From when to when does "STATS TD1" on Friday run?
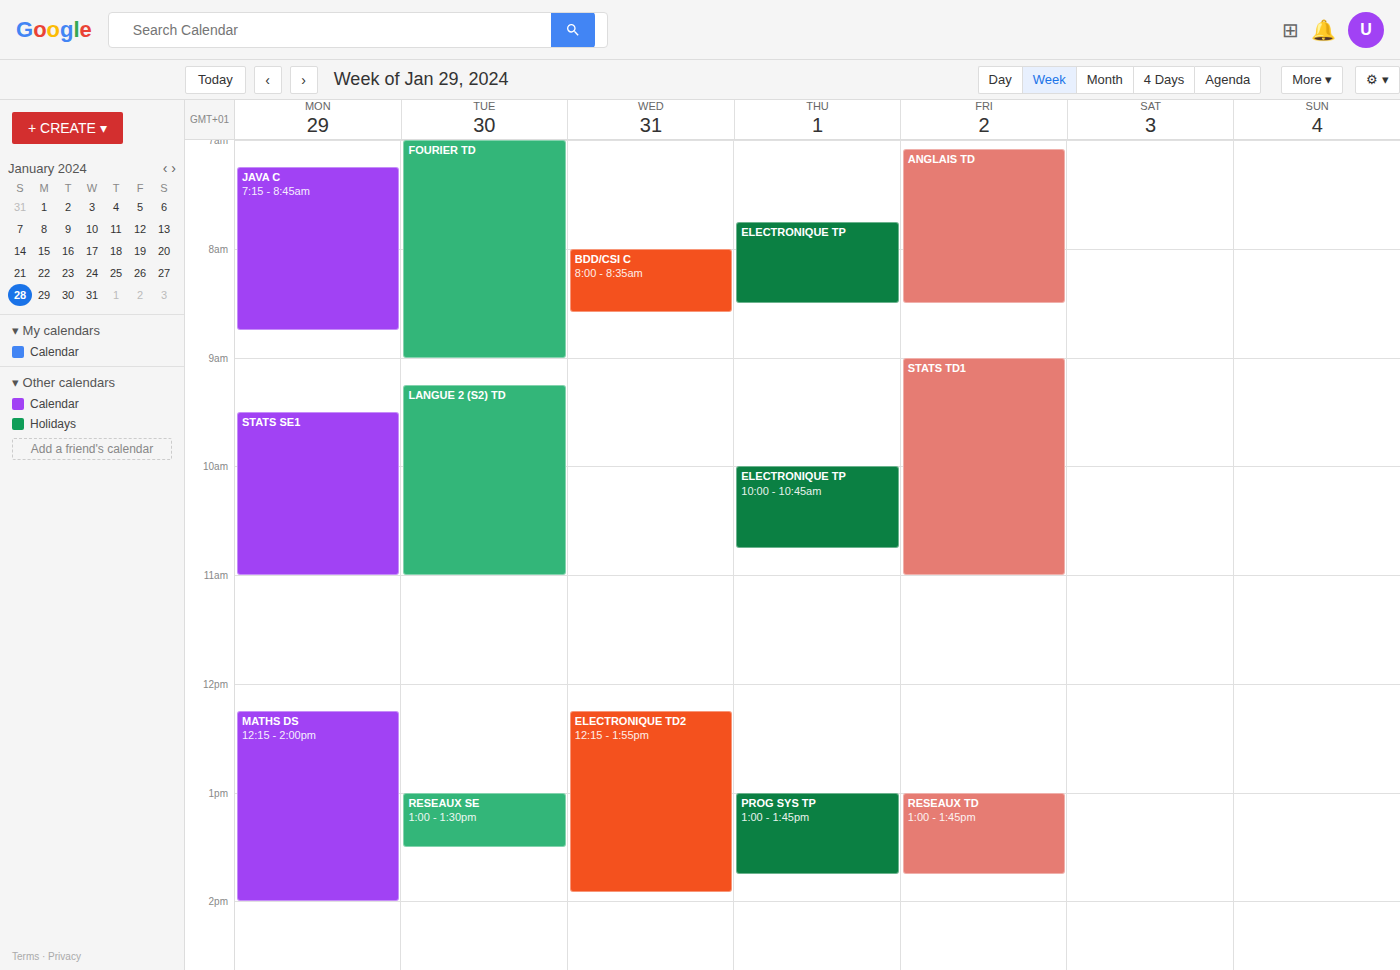
9:00 AM to 11:00 AM